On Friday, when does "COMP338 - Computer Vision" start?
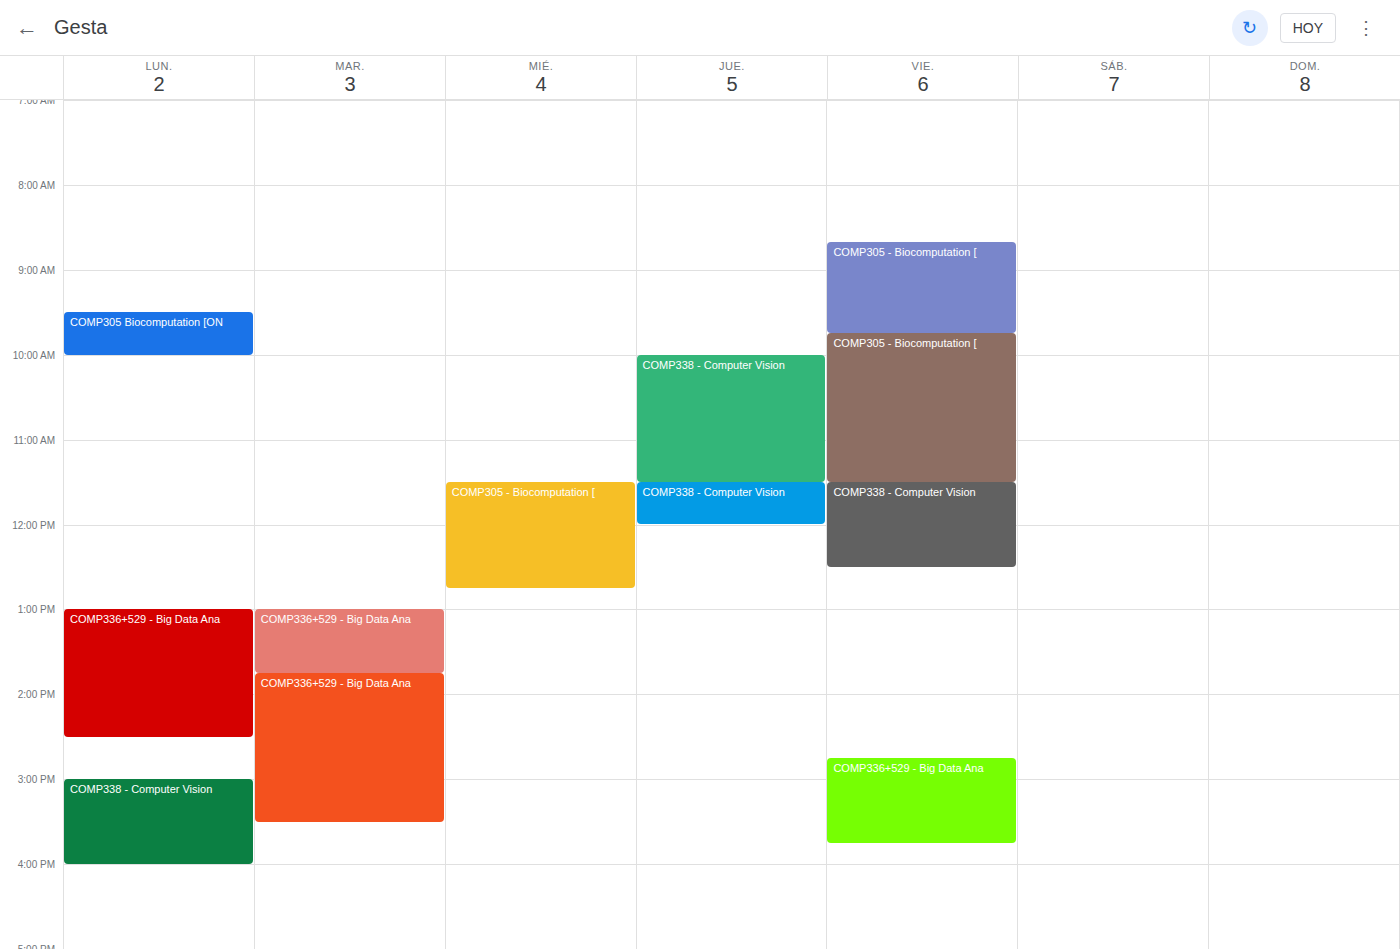
11:30 AM